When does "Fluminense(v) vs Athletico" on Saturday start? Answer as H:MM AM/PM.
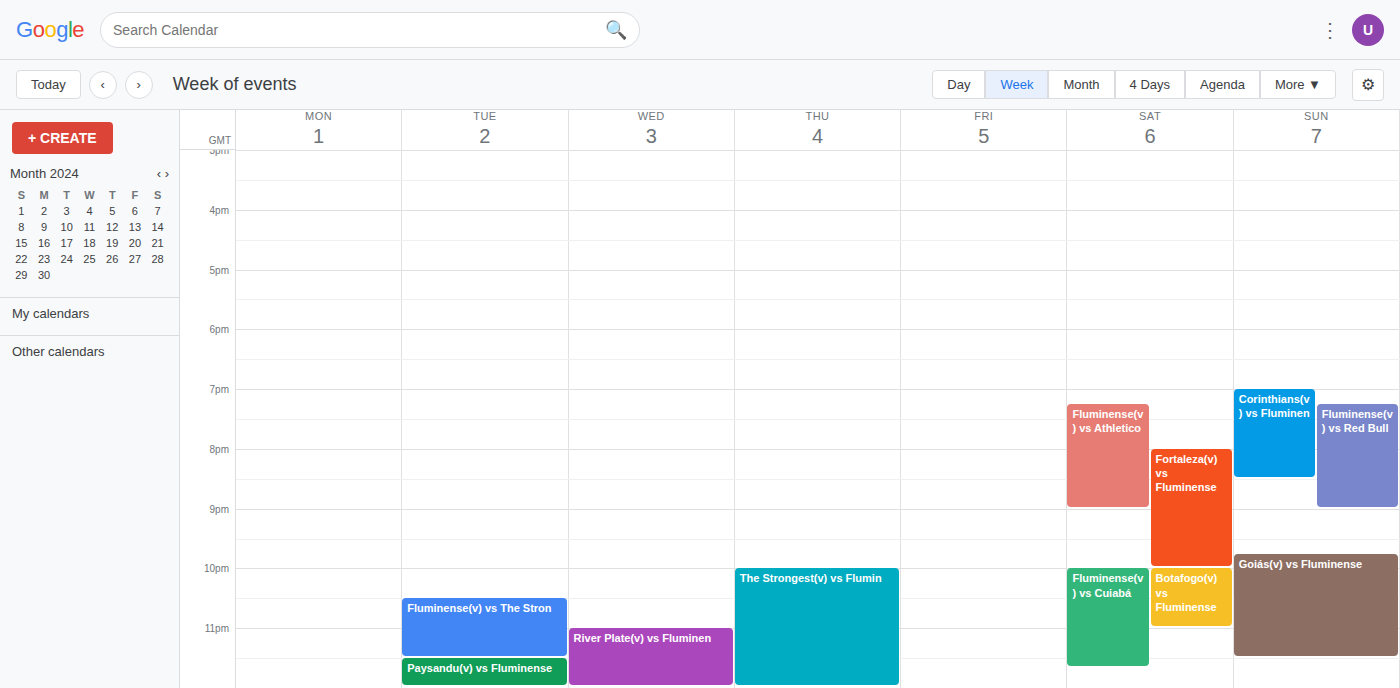
7:15 PM